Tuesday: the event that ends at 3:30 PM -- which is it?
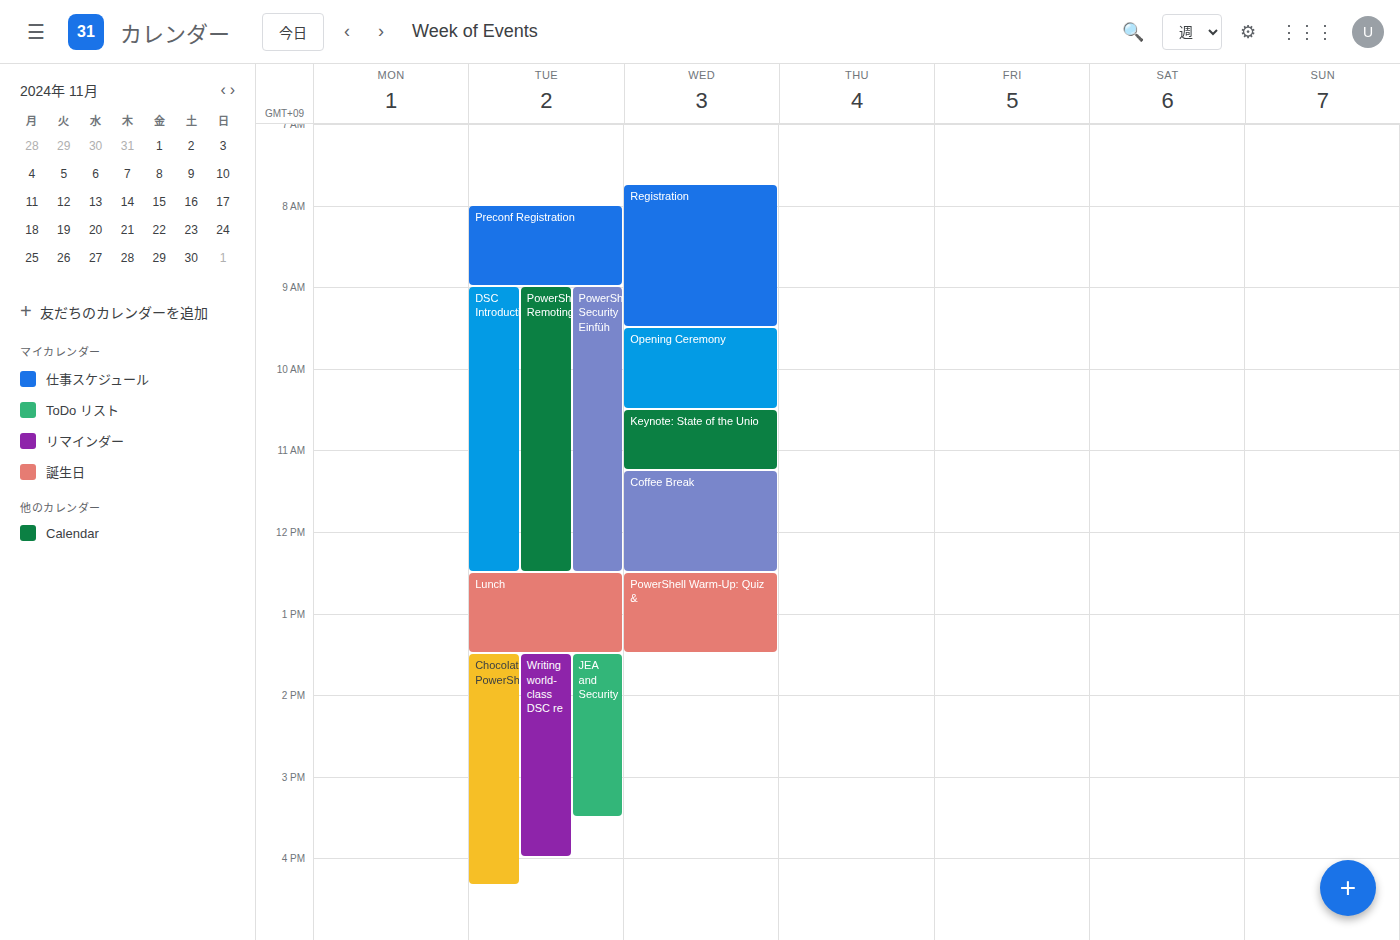
"JEA and Security"